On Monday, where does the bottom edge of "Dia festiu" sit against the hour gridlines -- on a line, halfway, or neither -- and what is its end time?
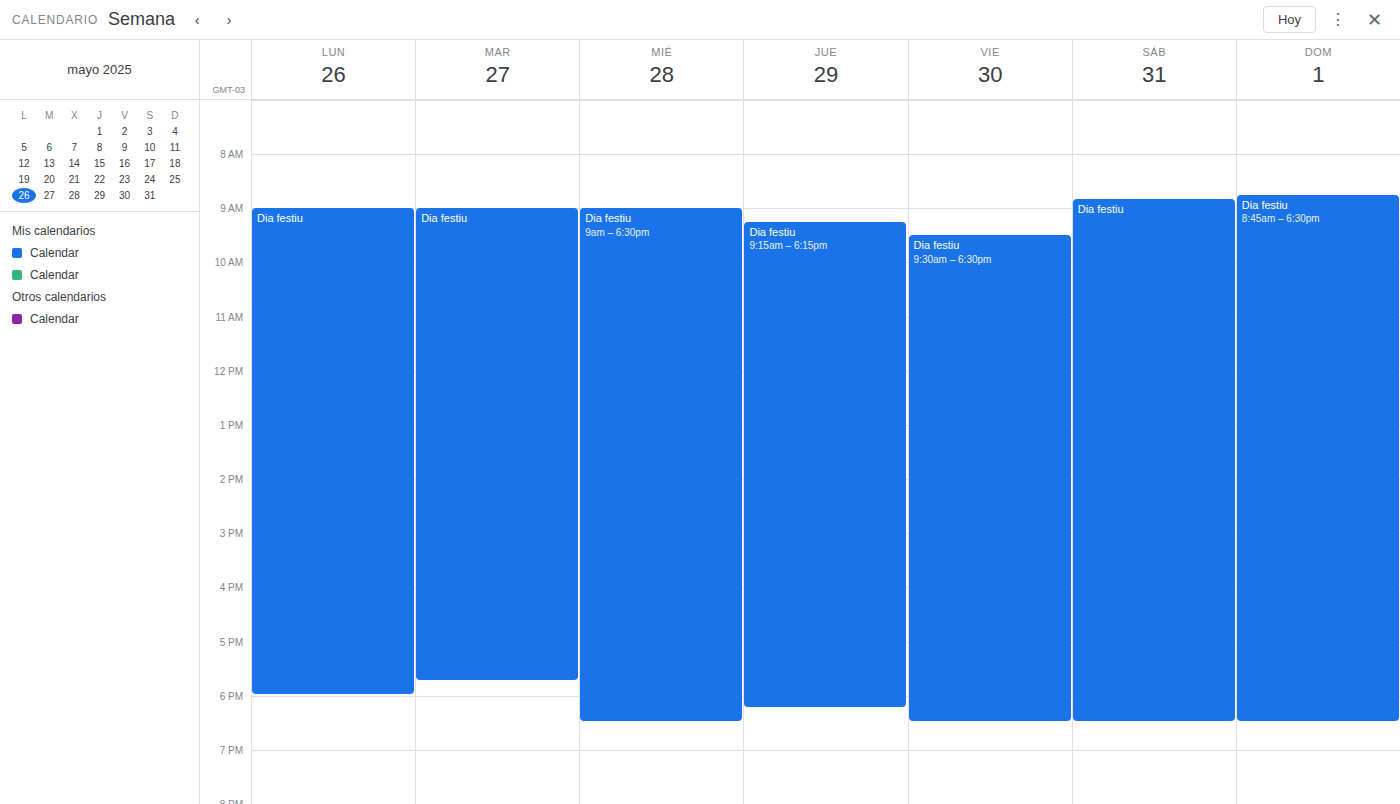
18:00 -- exactly on the 18:00 line.